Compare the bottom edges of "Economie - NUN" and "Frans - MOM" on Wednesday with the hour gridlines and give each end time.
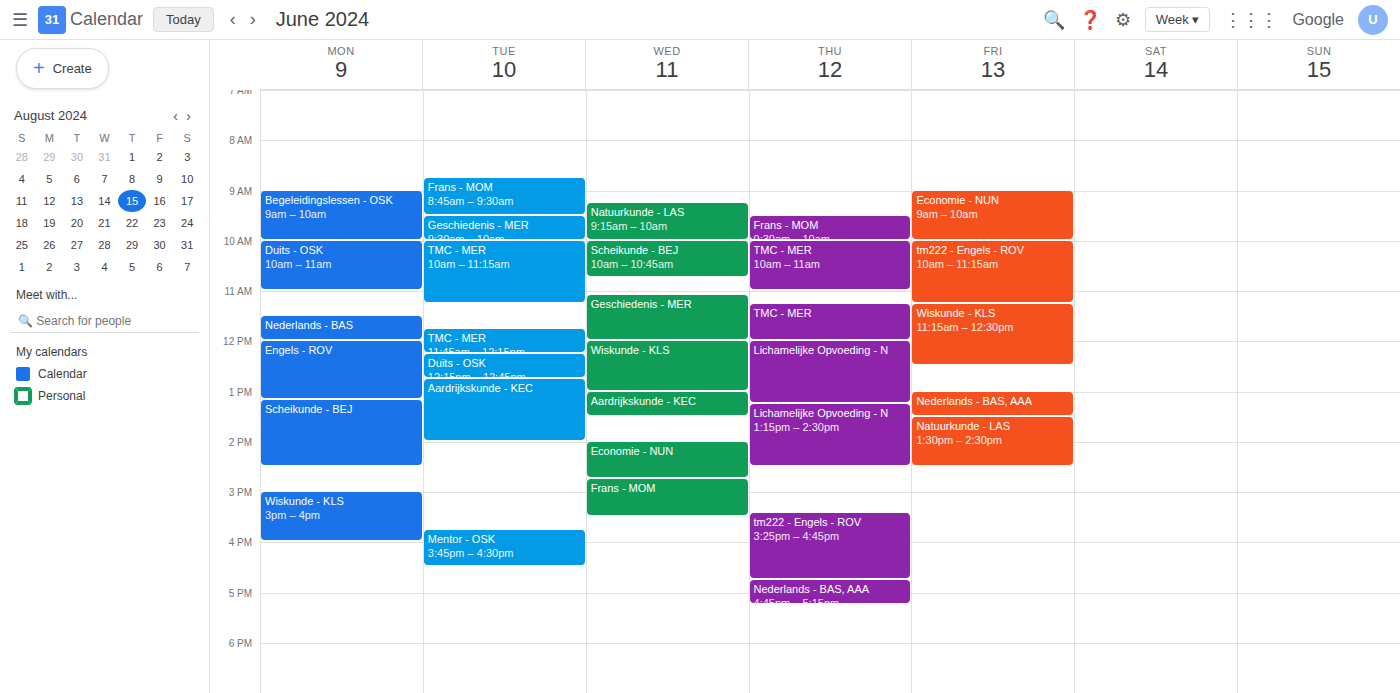
"Economie - NUN": 14:45, neither: three quarters of the way from the 14:00 line to the 15:00 line. "Frans - MOM": 15:30, halfway between the 15:00 and 16:00 lines.